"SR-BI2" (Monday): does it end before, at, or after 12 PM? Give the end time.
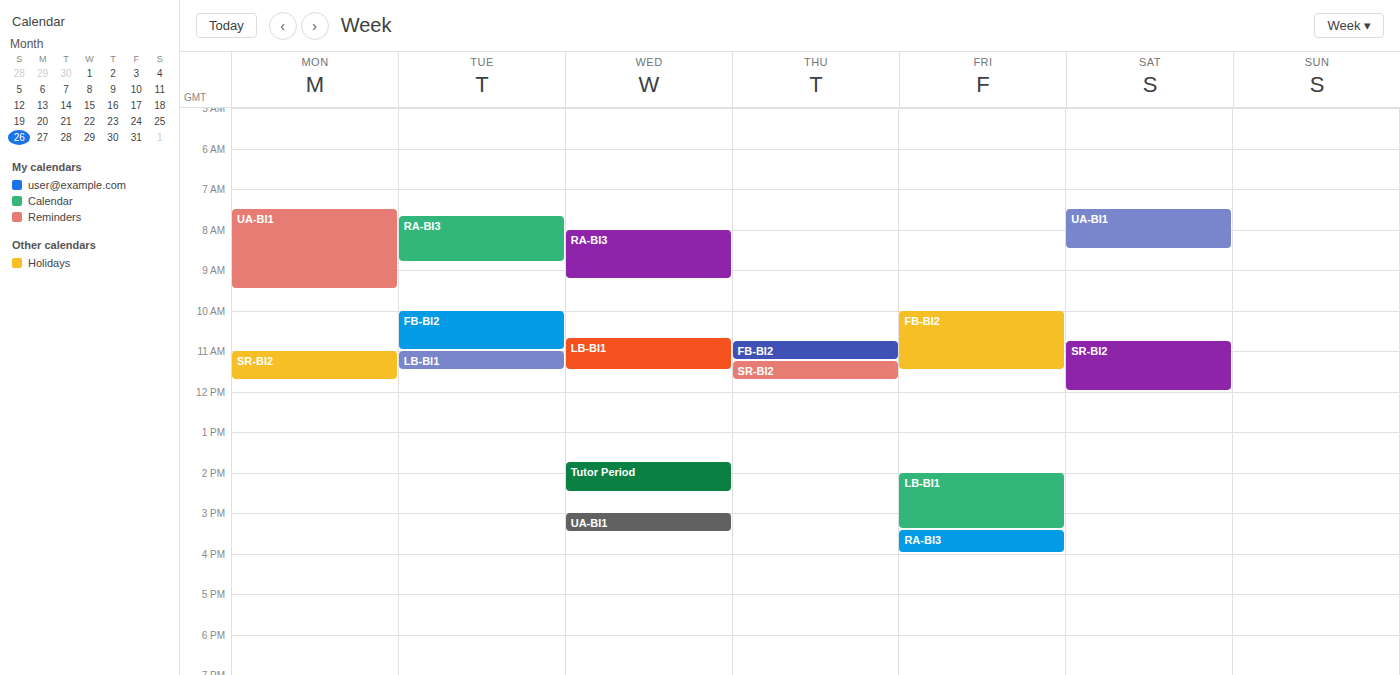
11:45 AM -- before 12 PM, 15 minutes above the 12 PM line.